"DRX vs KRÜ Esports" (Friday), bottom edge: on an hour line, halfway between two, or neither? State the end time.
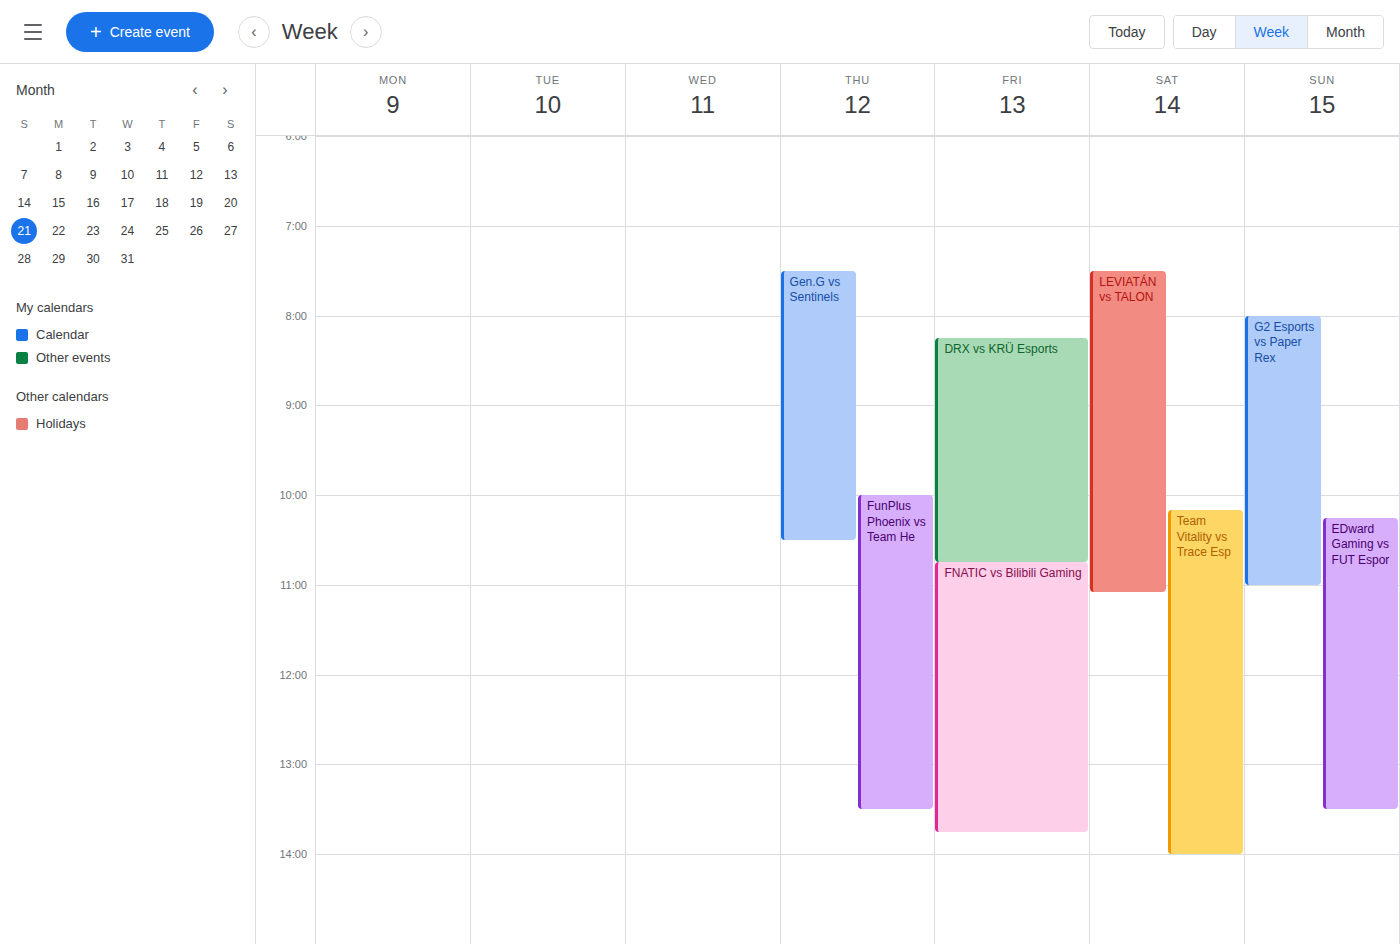
10:45 AM -- neither: three quarters of the way from the 10 AM line to the 11 AM line.